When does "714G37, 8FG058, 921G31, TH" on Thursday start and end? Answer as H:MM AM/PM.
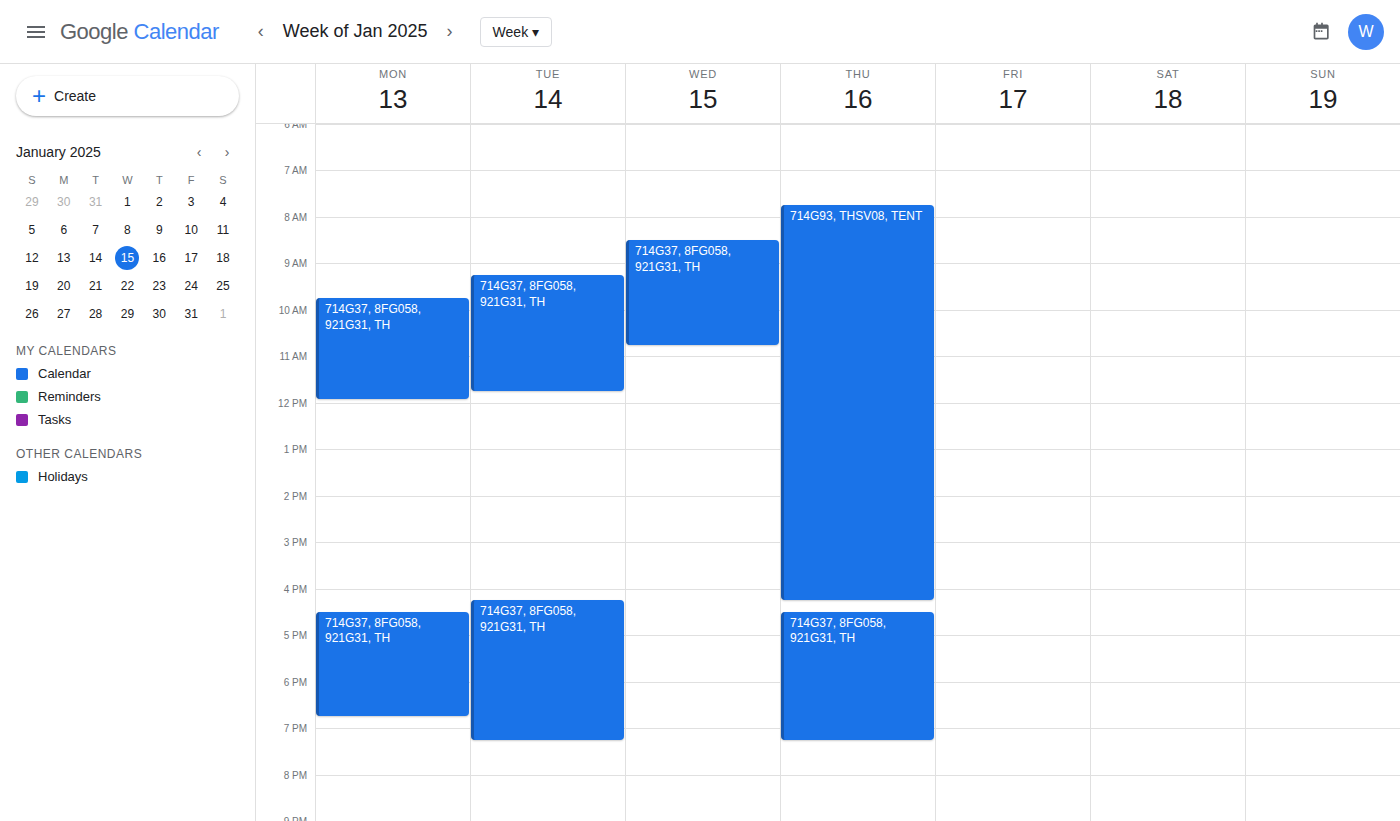
4:30 PM to 7:15 PM